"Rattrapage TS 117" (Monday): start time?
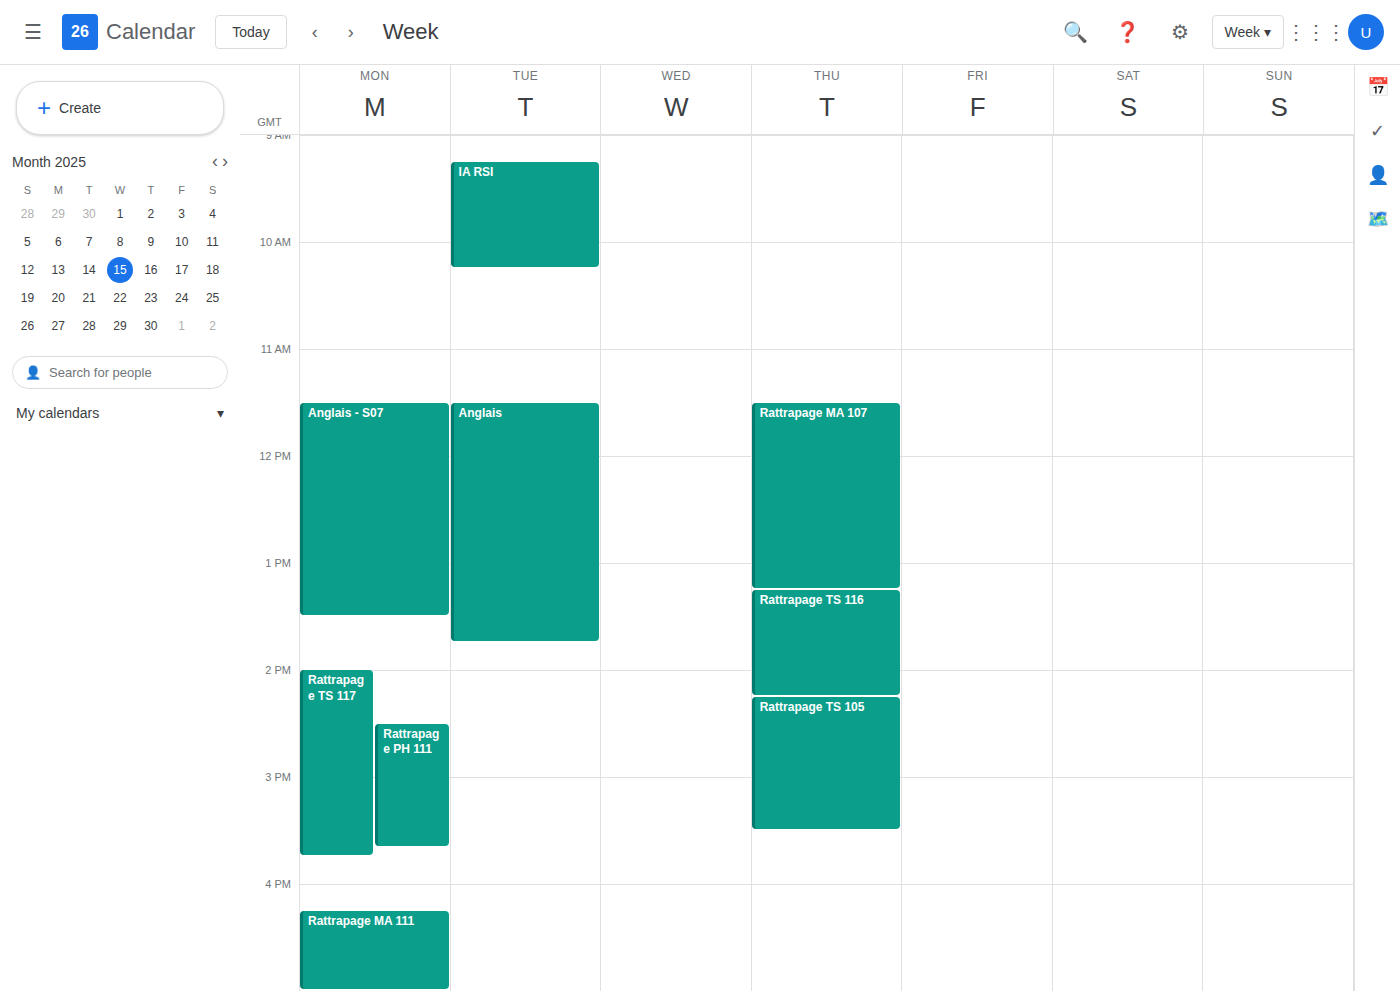
2:00 PM